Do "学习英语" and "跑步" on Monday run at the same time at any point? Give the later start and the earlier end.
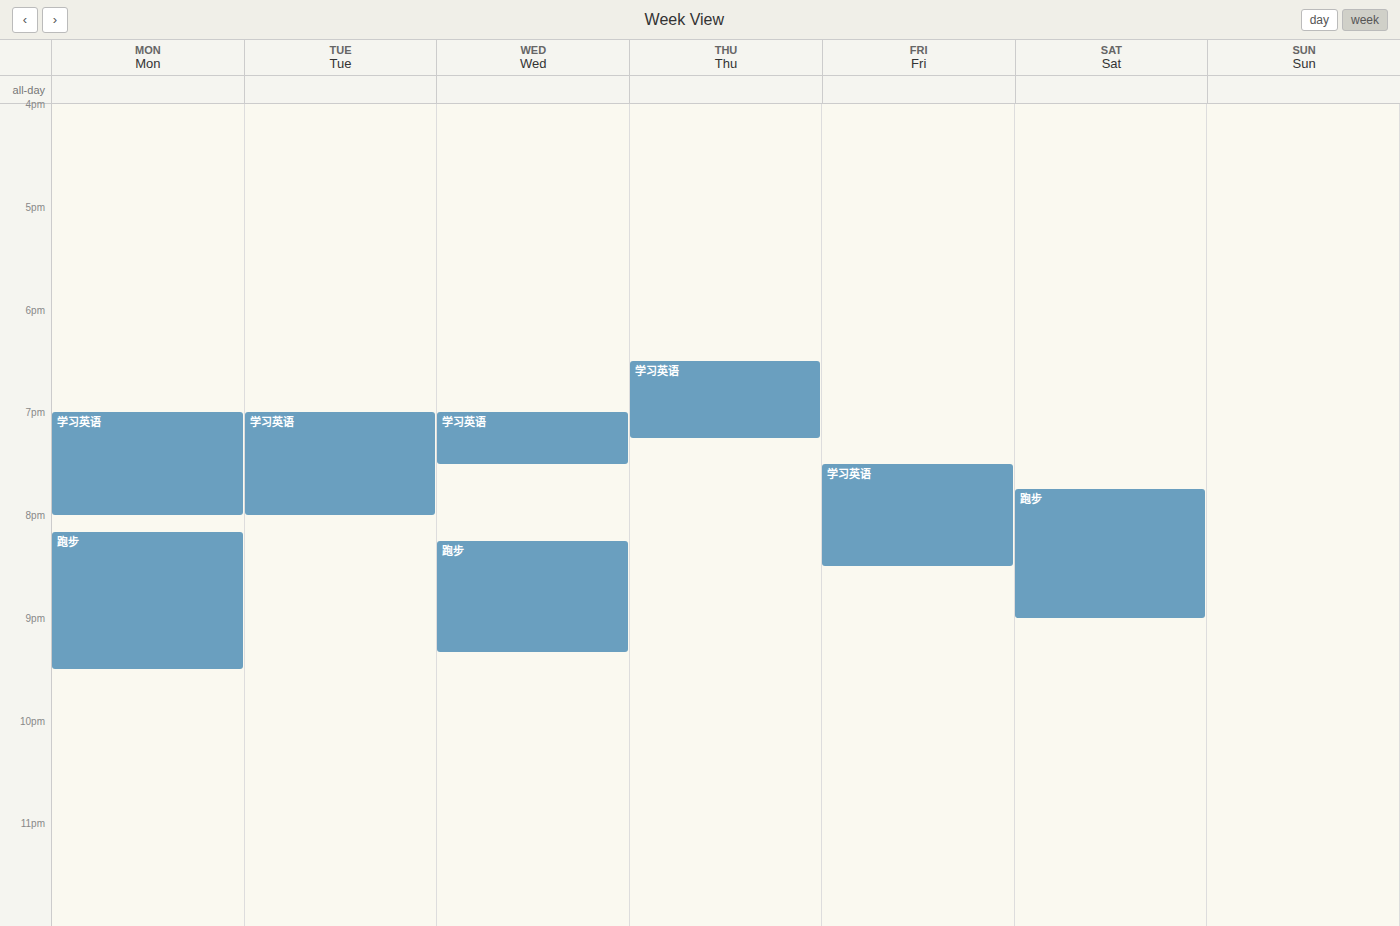
"学习英语" ends at 8:00 PM and "跑步" starts at 8:10 PM -- no overlap.